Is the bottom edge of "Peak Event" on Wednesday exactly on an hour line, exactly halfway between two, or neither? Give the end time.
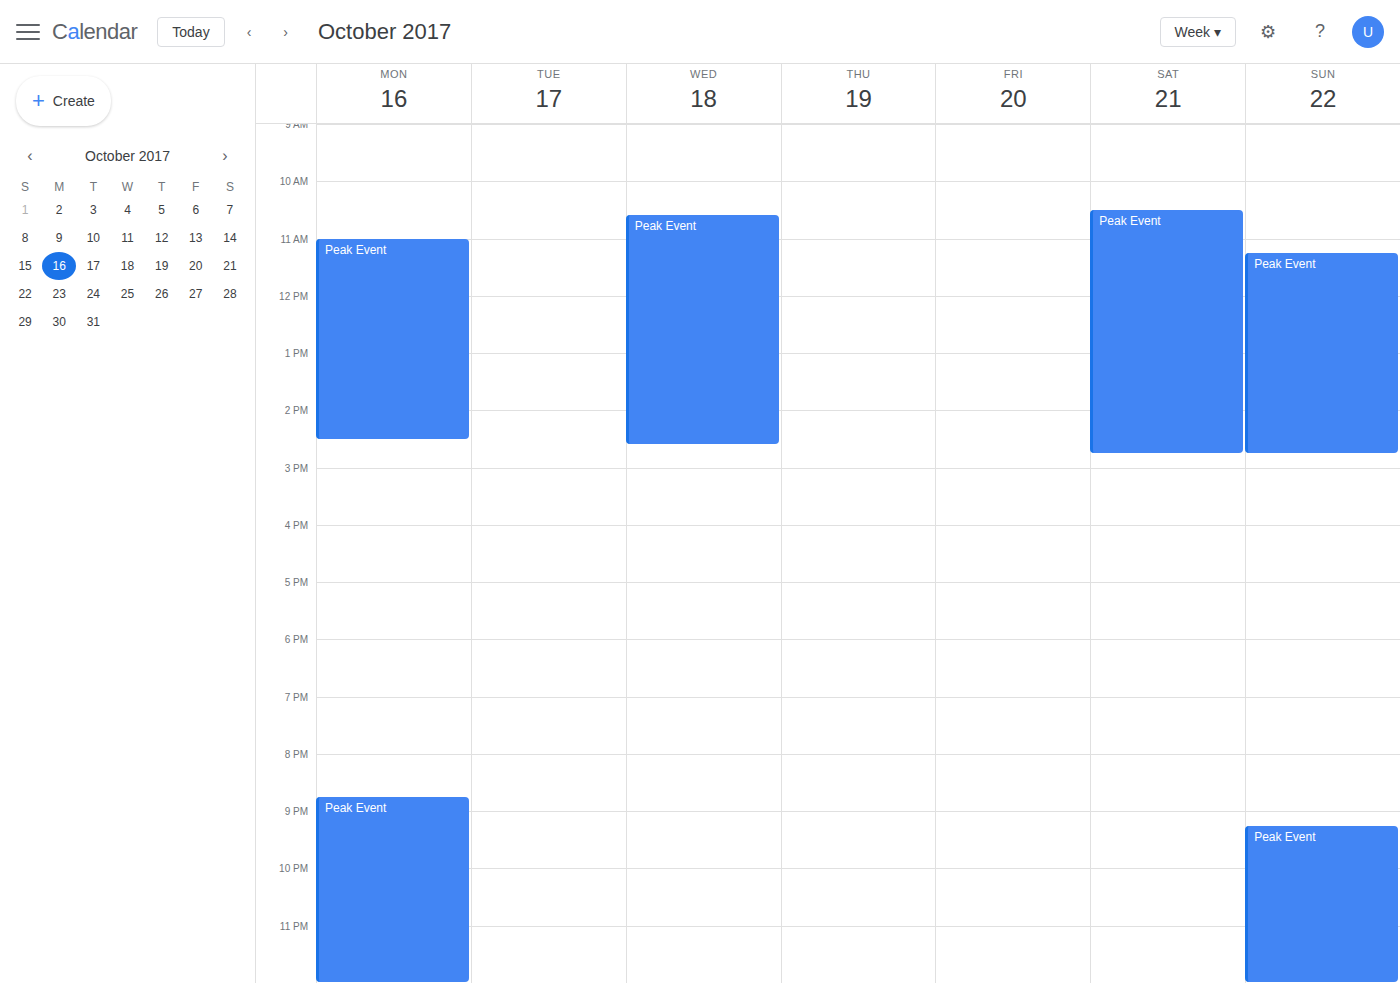
2:35 PM -- neither: 35 minutes below the 2 PM line and 25 minutes above the 3 PM line.